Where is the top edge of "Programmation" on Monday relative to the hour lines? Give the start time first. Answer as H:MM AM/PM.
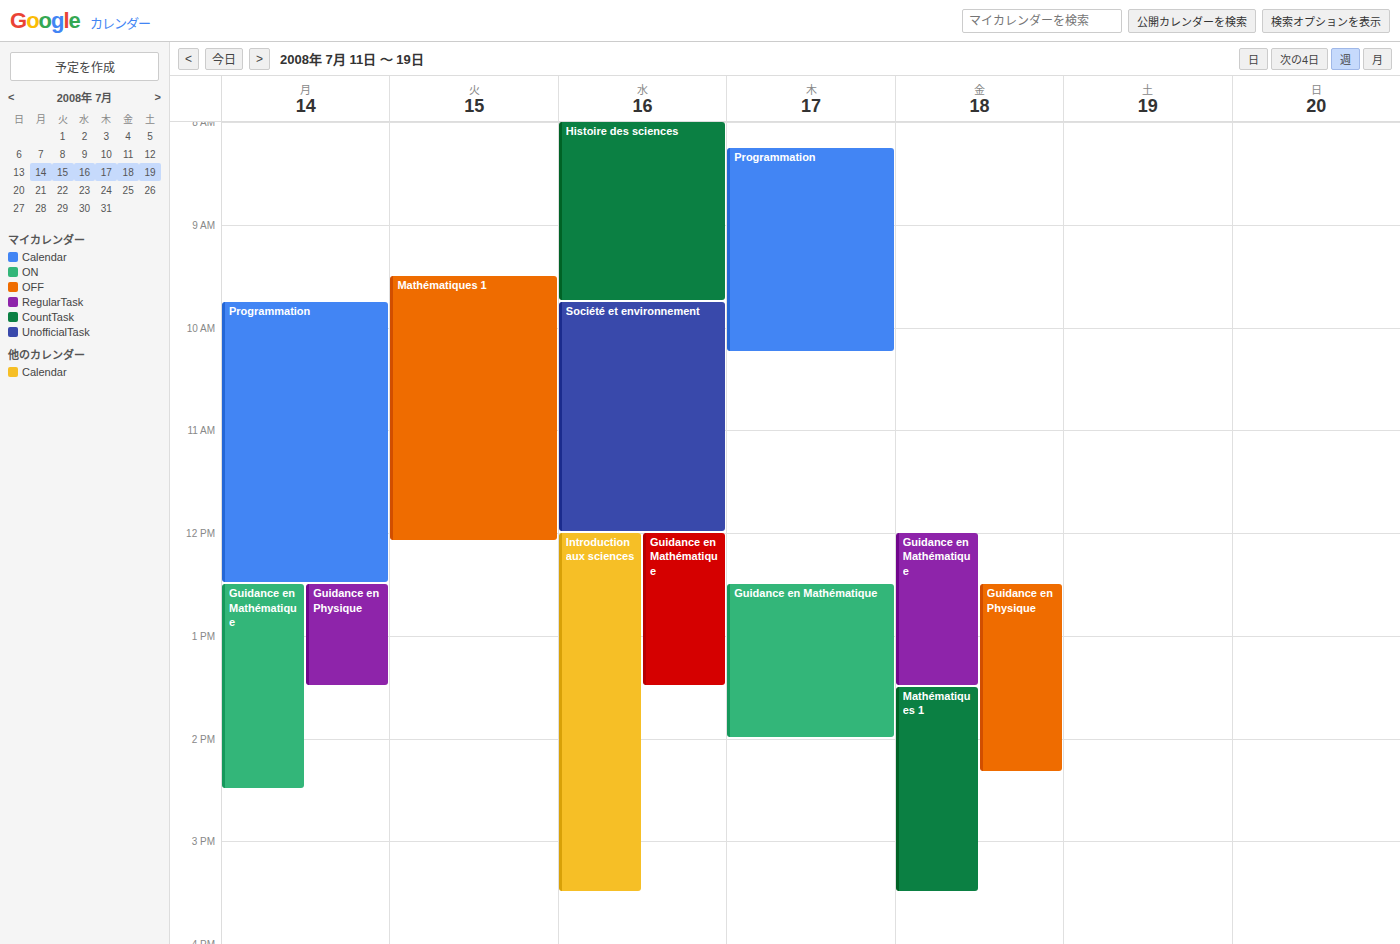
9:45 AM -- neither: three quarters of the way from the 9 AM line to the 10 AM line.